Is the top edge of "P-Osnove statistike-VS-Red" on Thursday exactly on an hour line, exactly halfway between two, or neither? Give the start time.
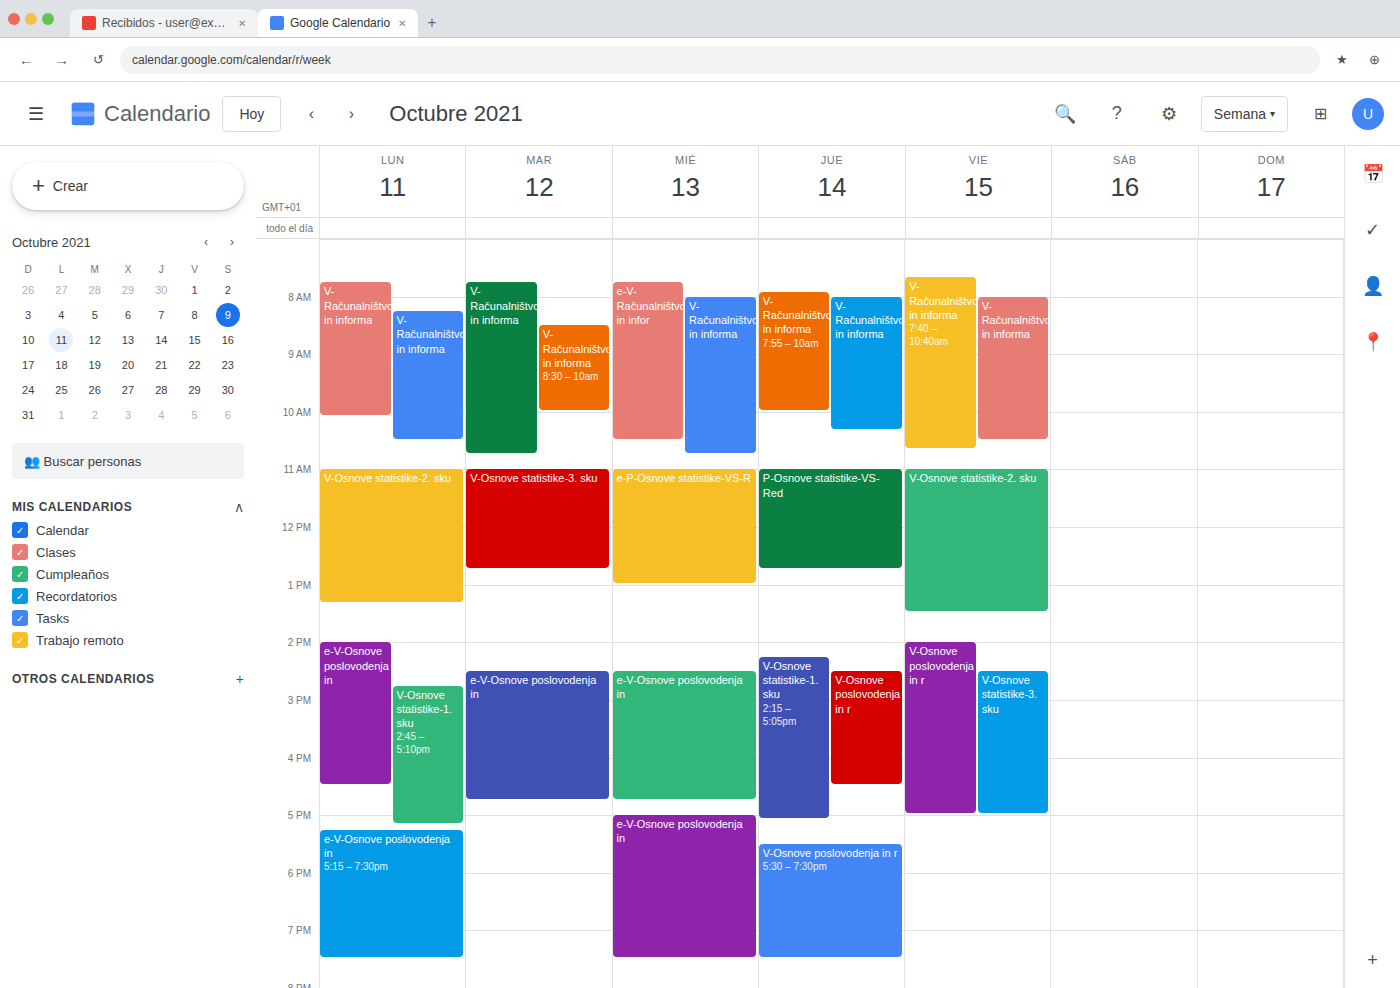
11:00 AM -- exactly on the 11 AM line.